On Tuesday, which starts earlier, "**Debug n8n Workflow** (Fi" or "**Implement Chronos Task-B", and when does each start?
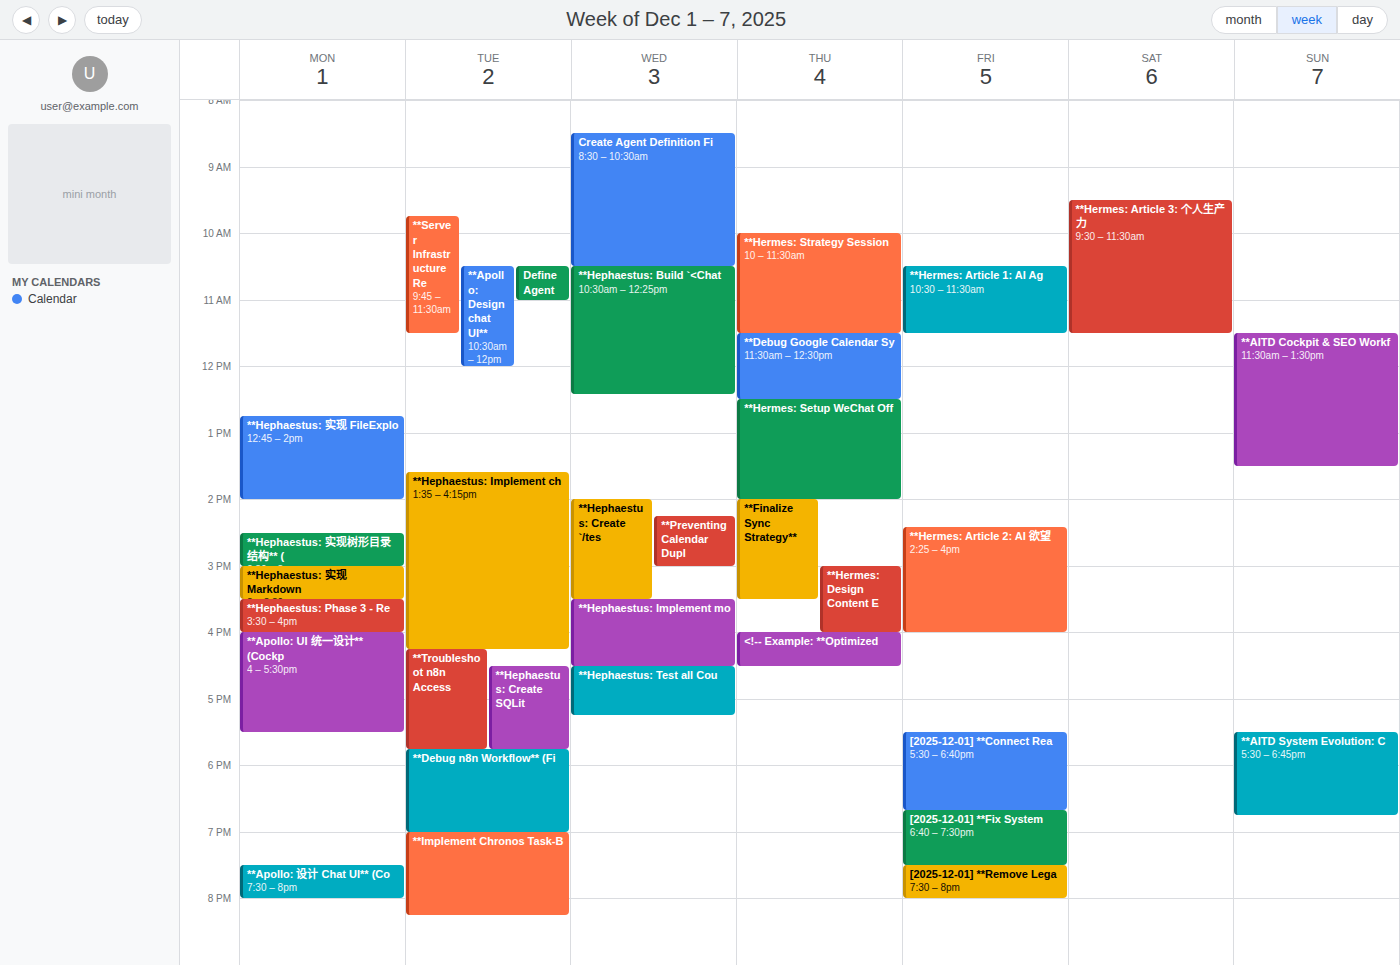
"**Debug n8n Workflow** (Fi" 5:45 PM; "**Implement Chronos Task-B" 7:00 PM.